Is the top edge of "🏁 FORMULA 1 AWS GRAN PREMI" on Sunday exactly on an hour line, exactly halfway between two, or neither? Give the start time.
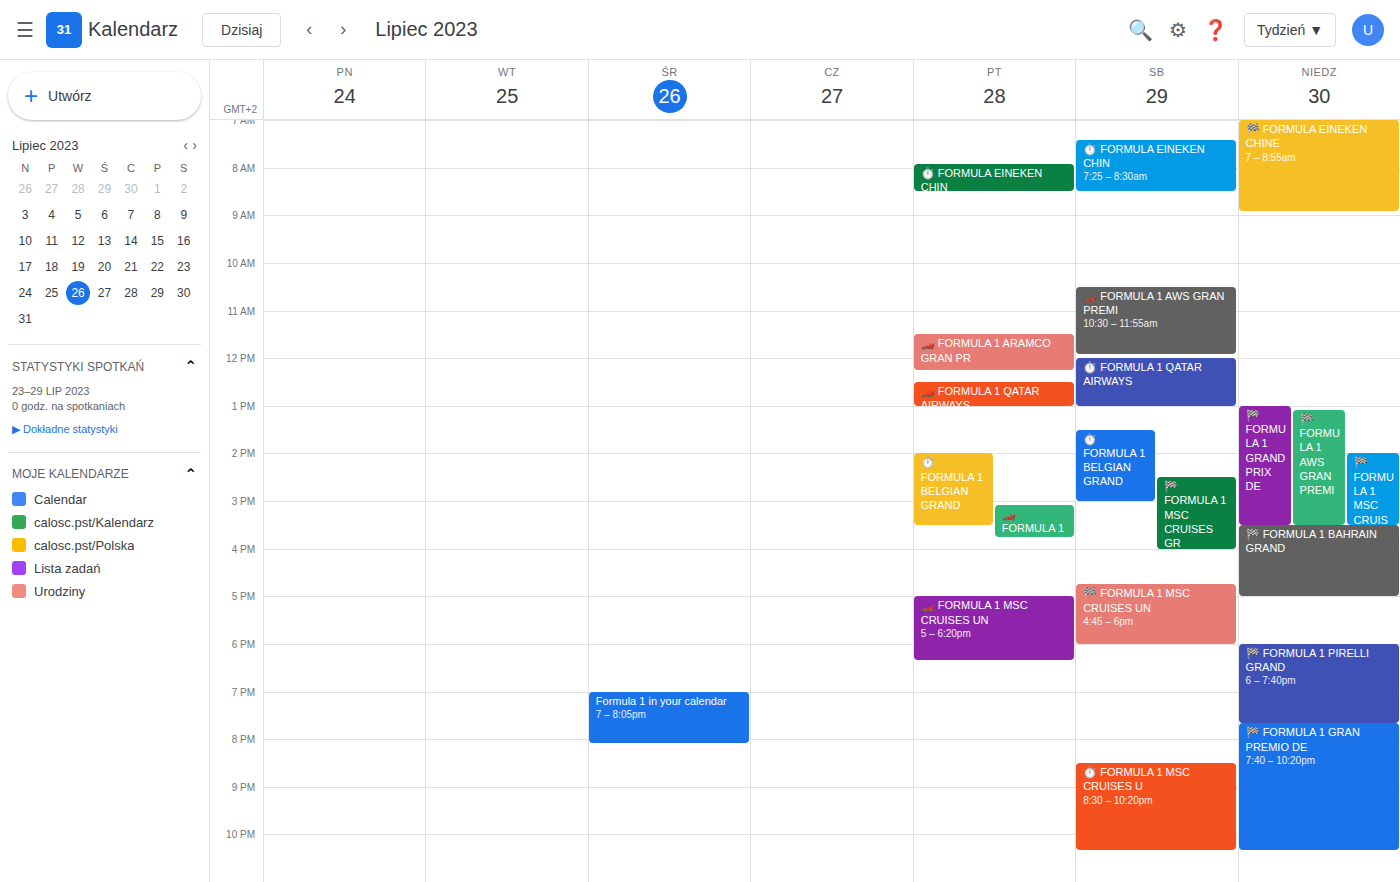
1:05 PM -- neither: 5 minutes below the 1 PM line and 55 minutes above the 2 PM line.